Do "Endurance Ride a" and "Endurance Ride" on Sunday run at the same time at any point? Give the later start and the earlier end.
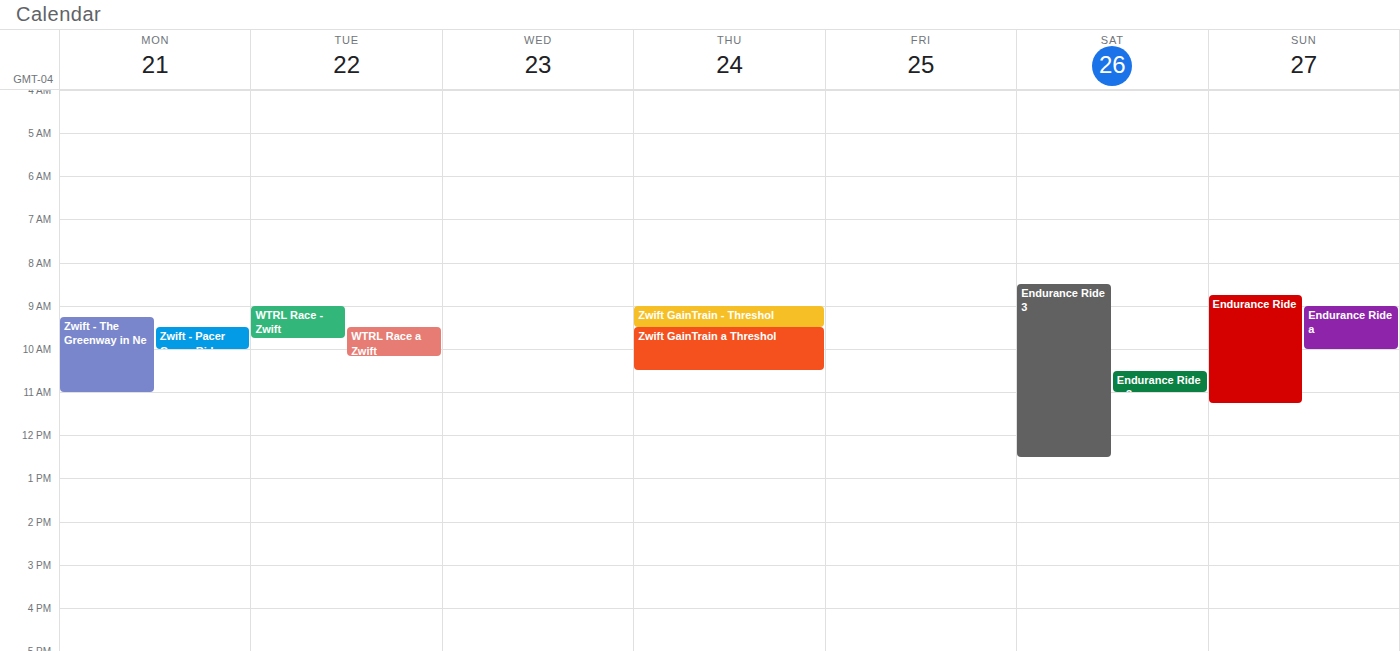
"Endurance Ride a" runs 09:00 to 10:00, inside "Endurance Ride" -- they overlap.